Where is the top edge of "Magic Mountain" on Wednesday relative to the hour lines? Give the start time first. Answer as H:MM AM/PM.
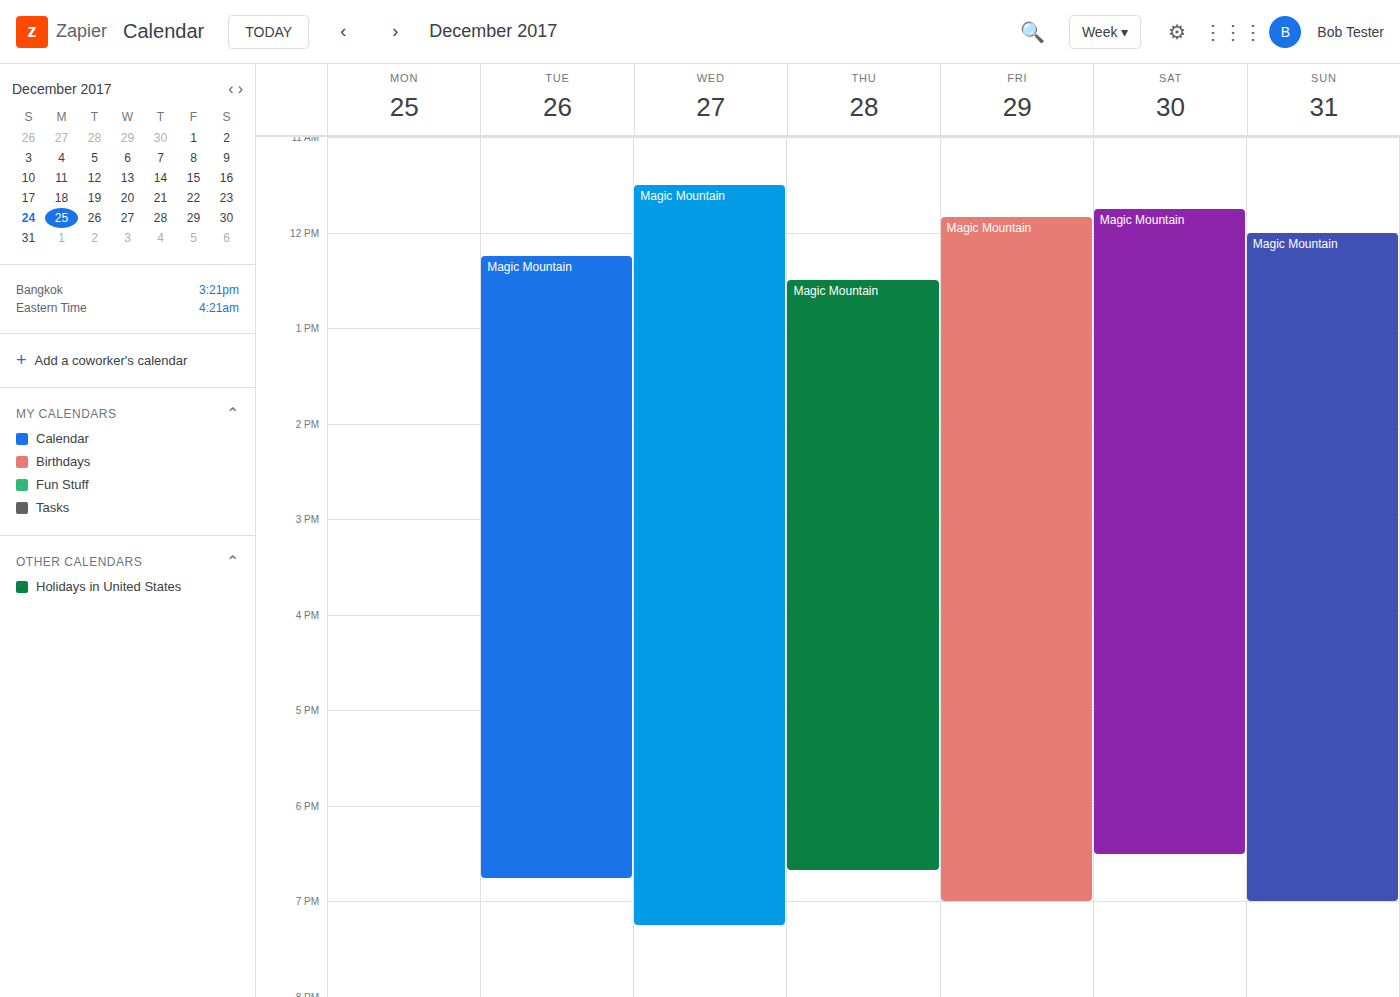
11:30 AM -- halfway between the 11 AM and 12 PM lines.